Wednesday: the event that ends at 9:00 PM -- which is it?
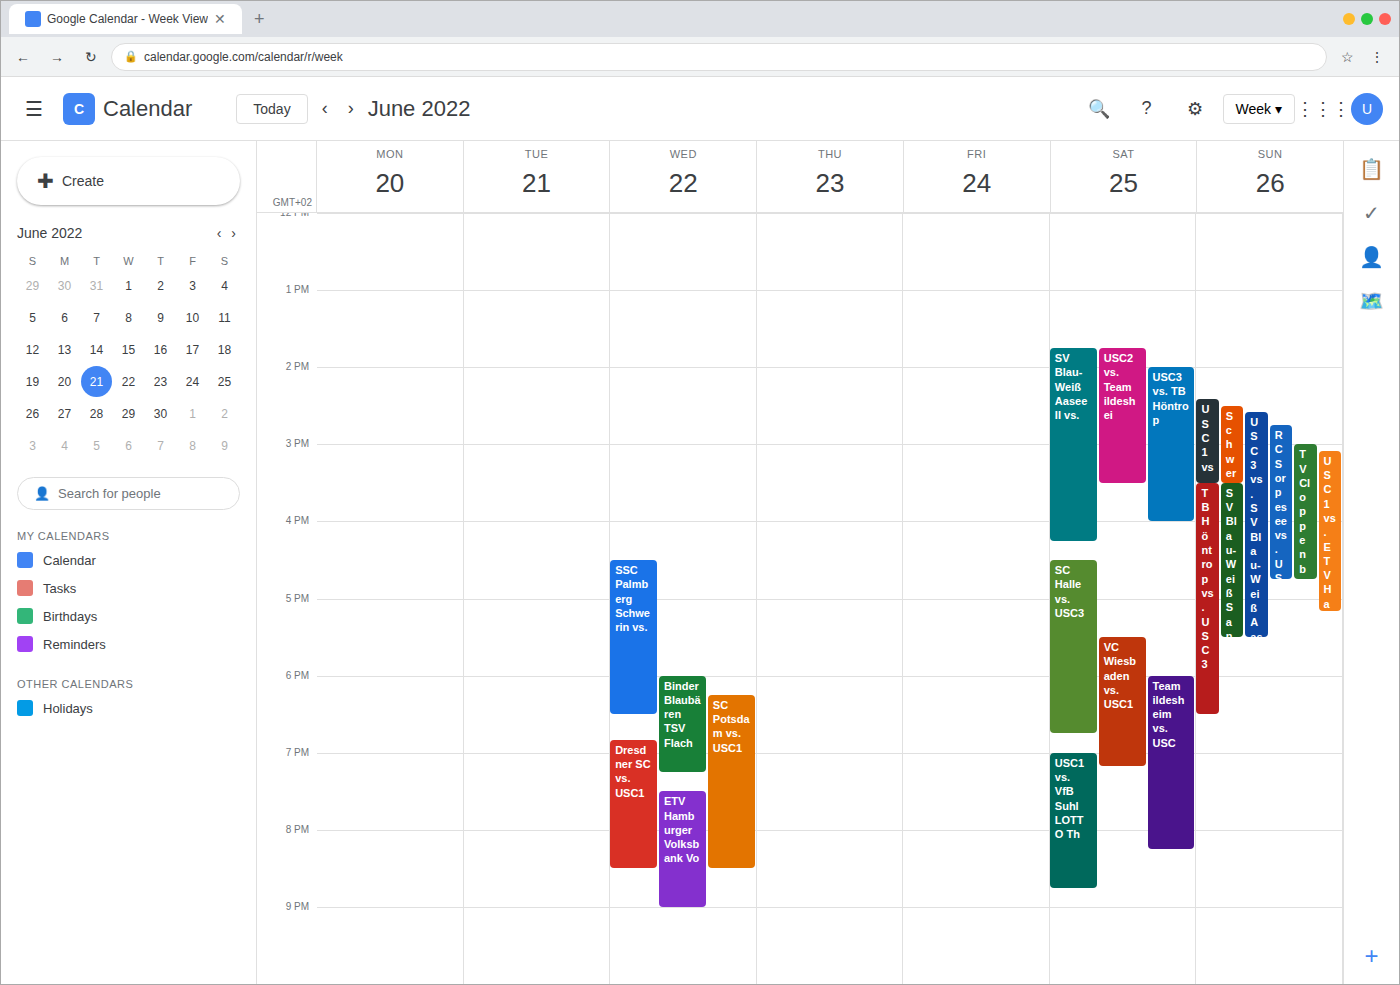
"ETV Hamburger Volksbank Vo"